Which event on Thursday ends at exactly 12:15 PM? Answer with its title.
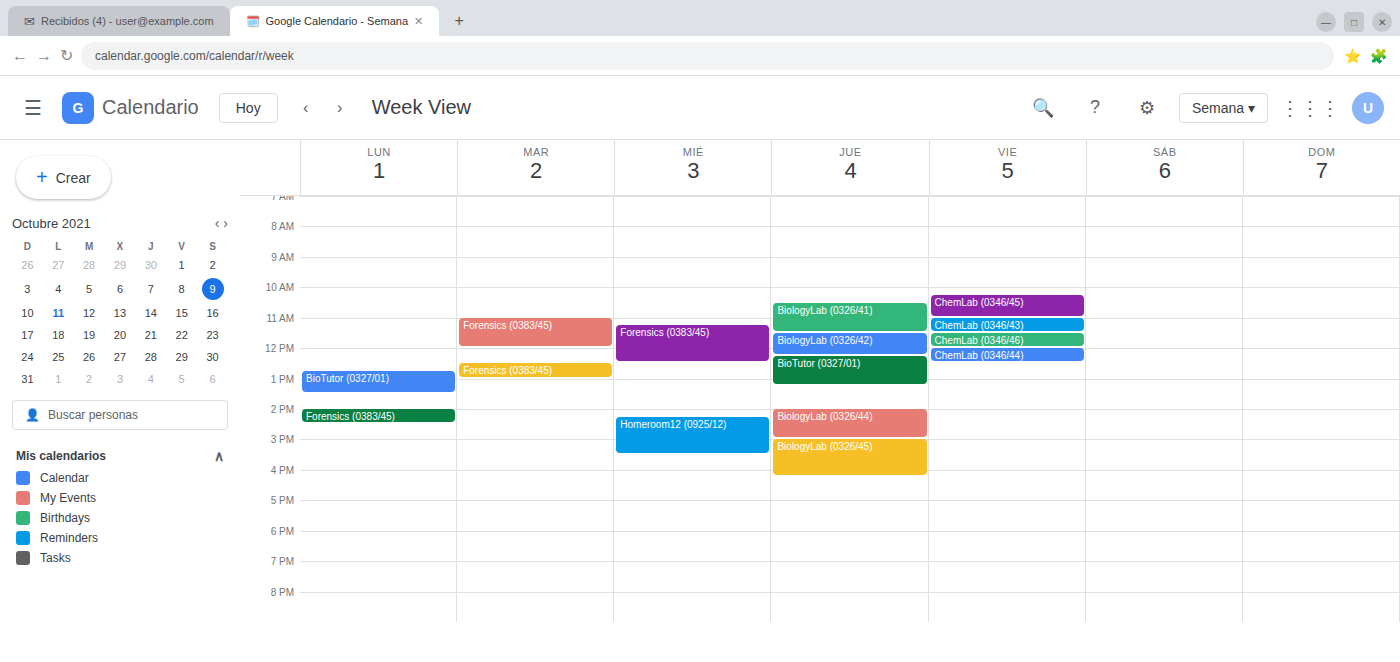
"BiologyLab (0326/42)"